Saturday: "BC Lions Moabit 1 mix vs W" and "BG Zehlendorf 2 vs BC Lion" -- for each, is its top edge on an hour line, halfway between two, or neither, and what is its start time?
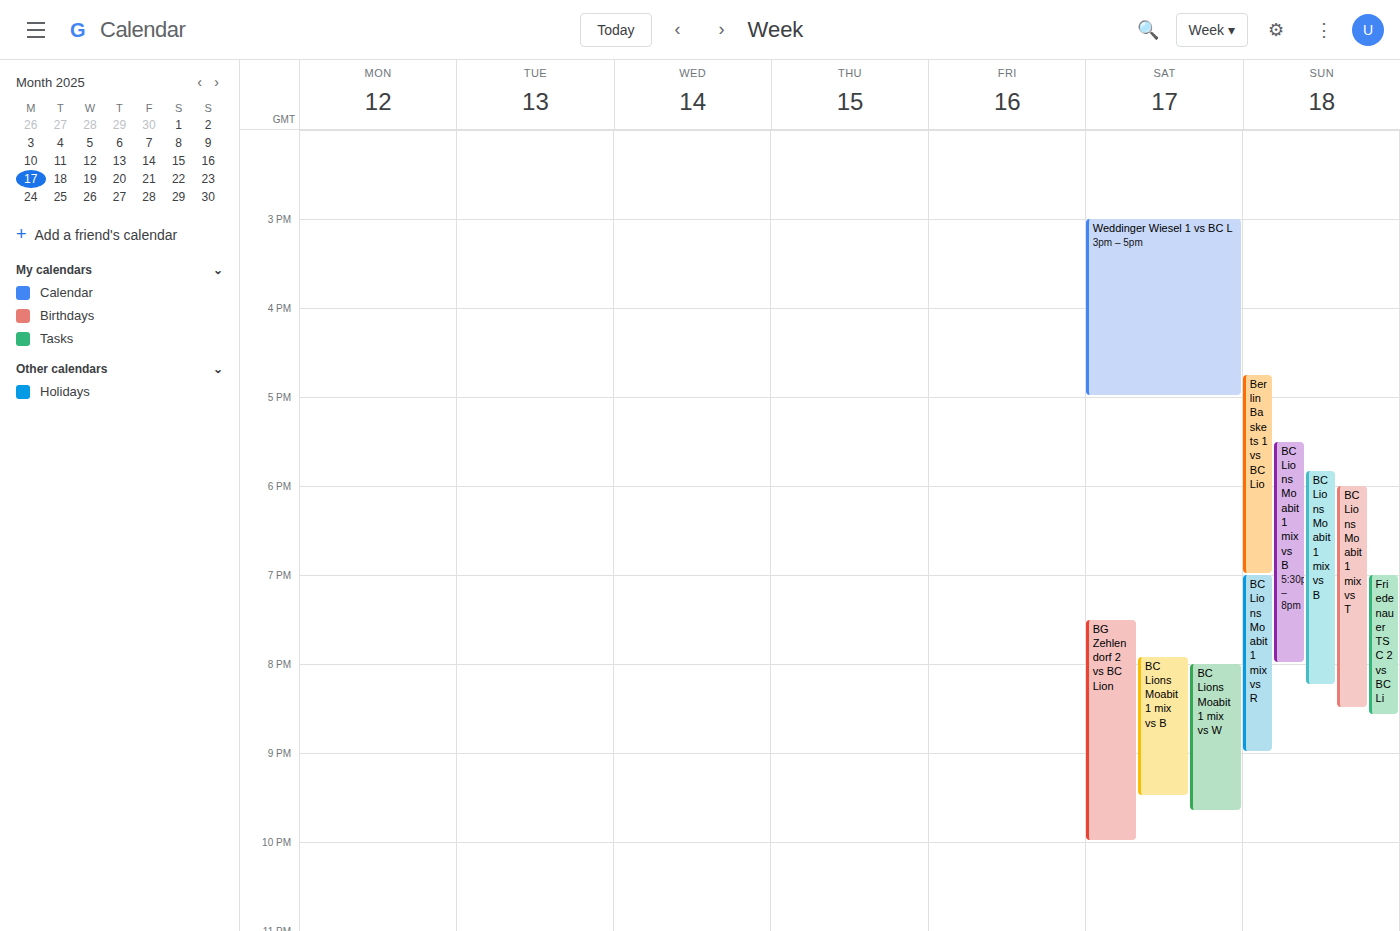
"BC Lions Moabit 1 mix vs W": 8:00 PM, exactly on the 8 PM line. "BG Zehlendorf 2 vs BC Lion": 7:30 PM, halfway between the 7 PM and 8 PM lines.